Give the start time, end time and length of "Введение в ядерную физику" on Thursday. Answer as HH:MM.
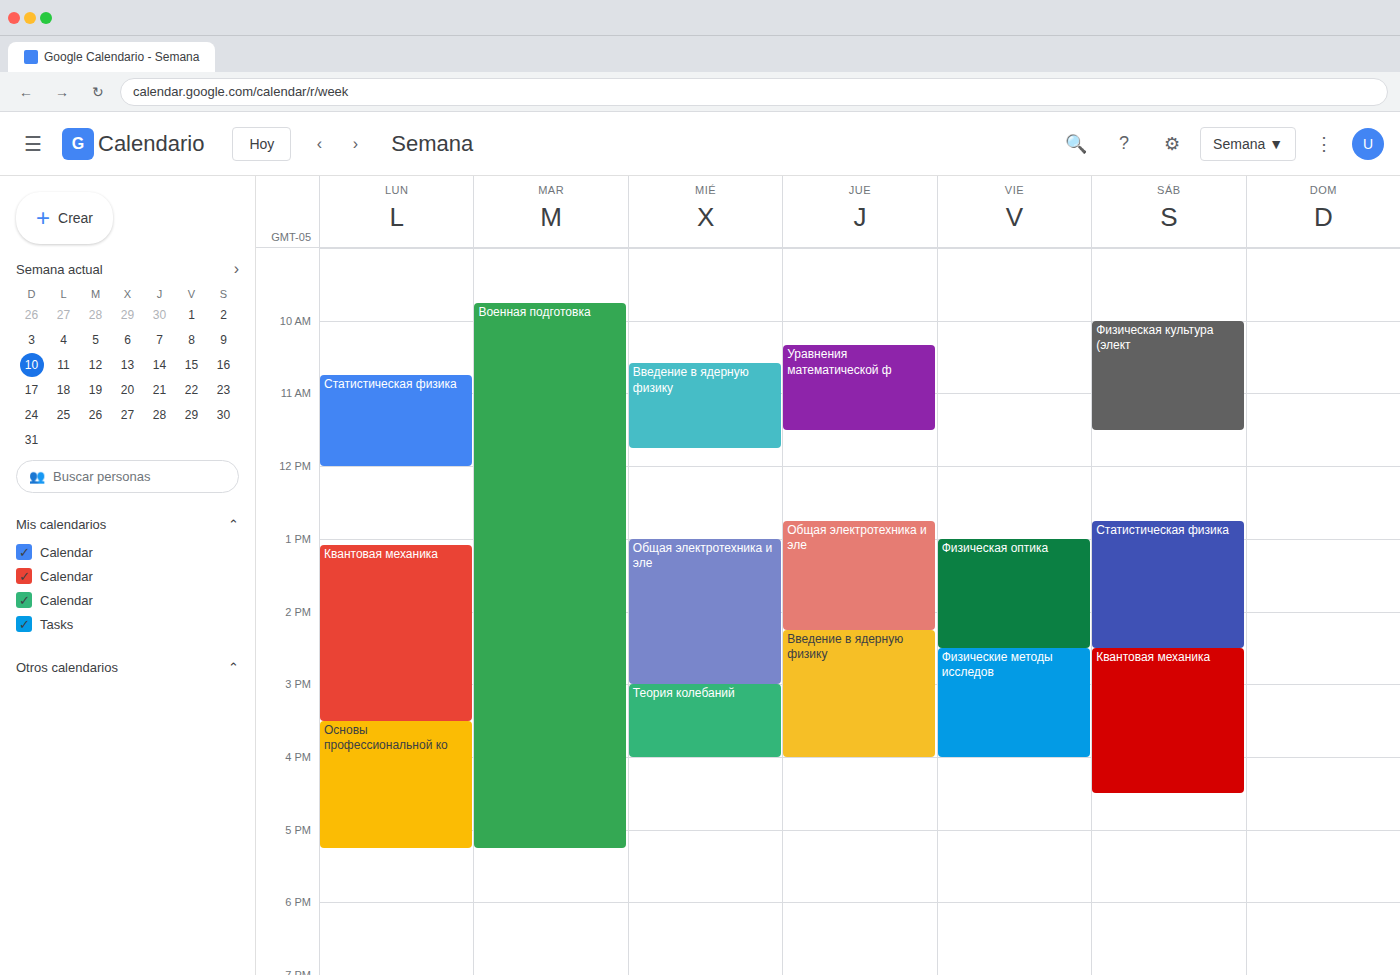
14:15 to 16:00, 1 hour 45 minutes